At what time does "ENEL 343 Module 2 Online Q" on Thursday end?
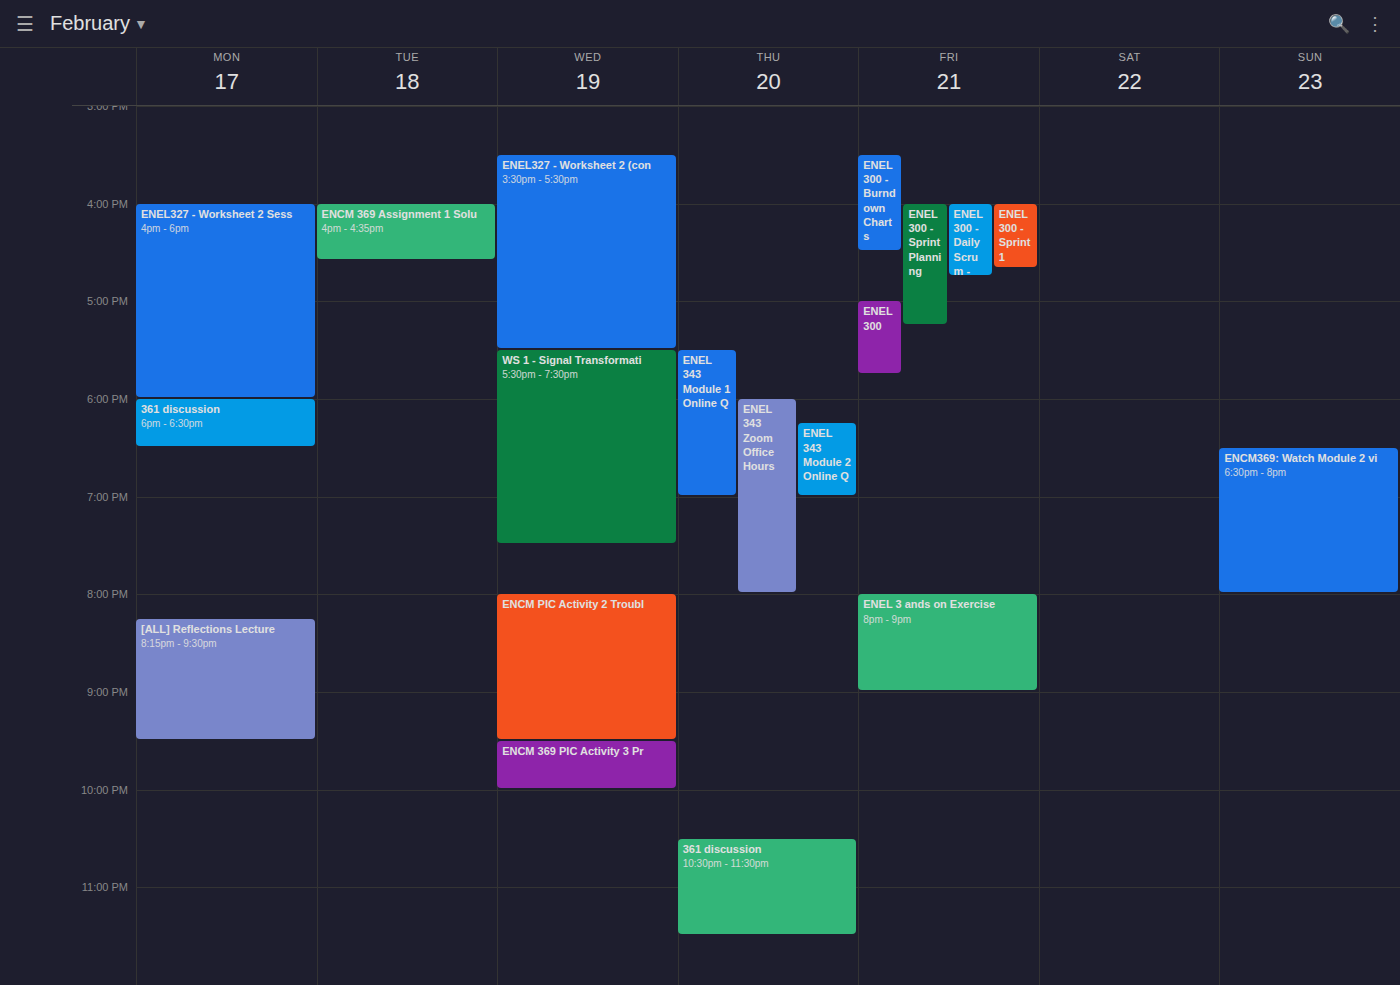
7:00 PM